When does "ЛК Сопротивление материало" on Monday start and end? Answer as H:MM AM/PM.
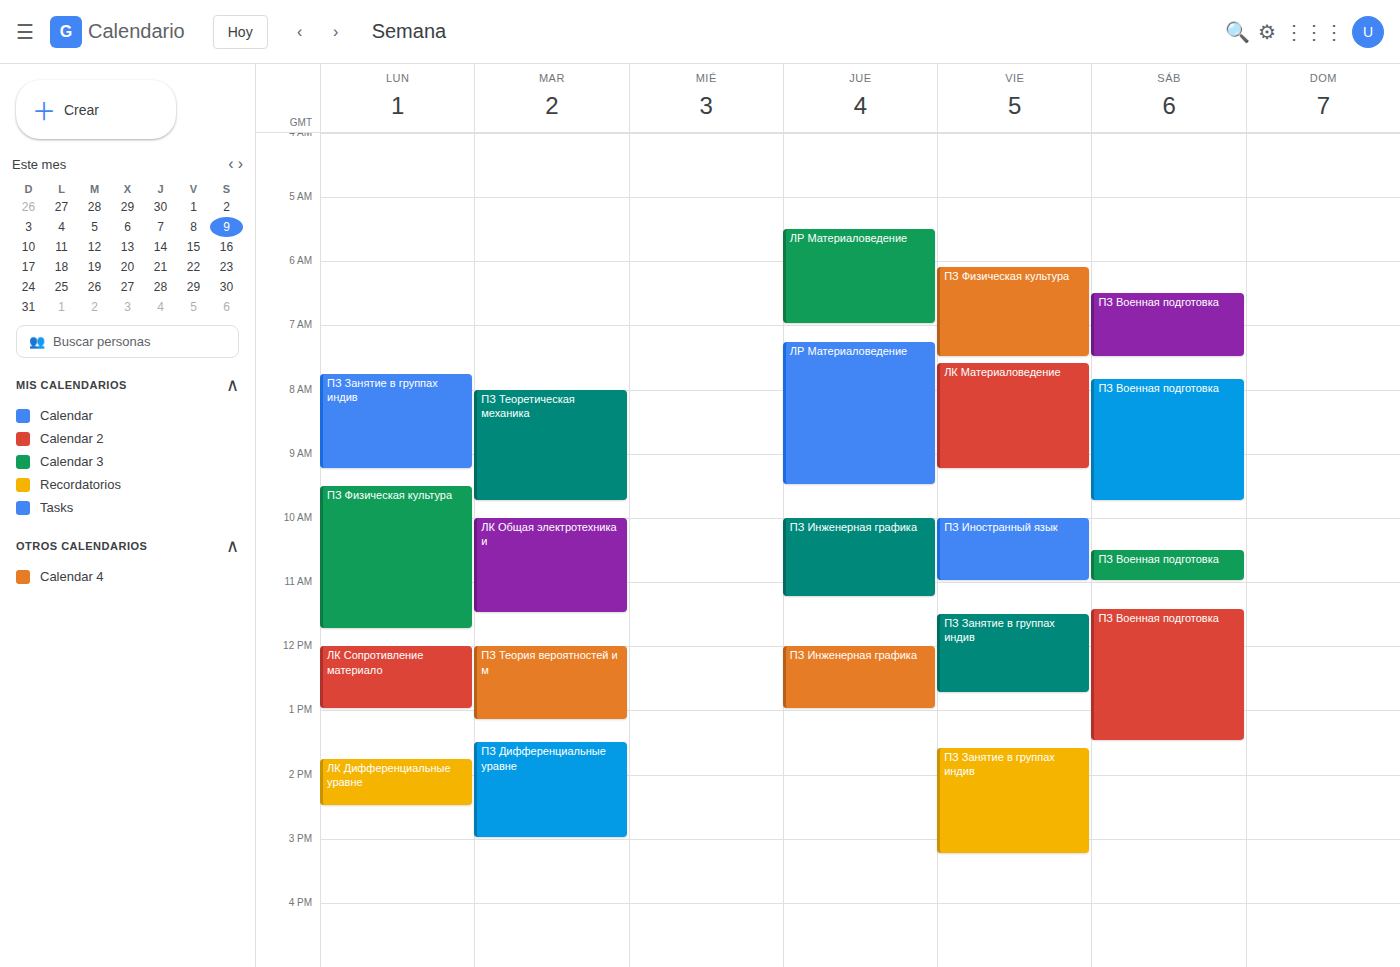
12:00 PM to 1:00 PM